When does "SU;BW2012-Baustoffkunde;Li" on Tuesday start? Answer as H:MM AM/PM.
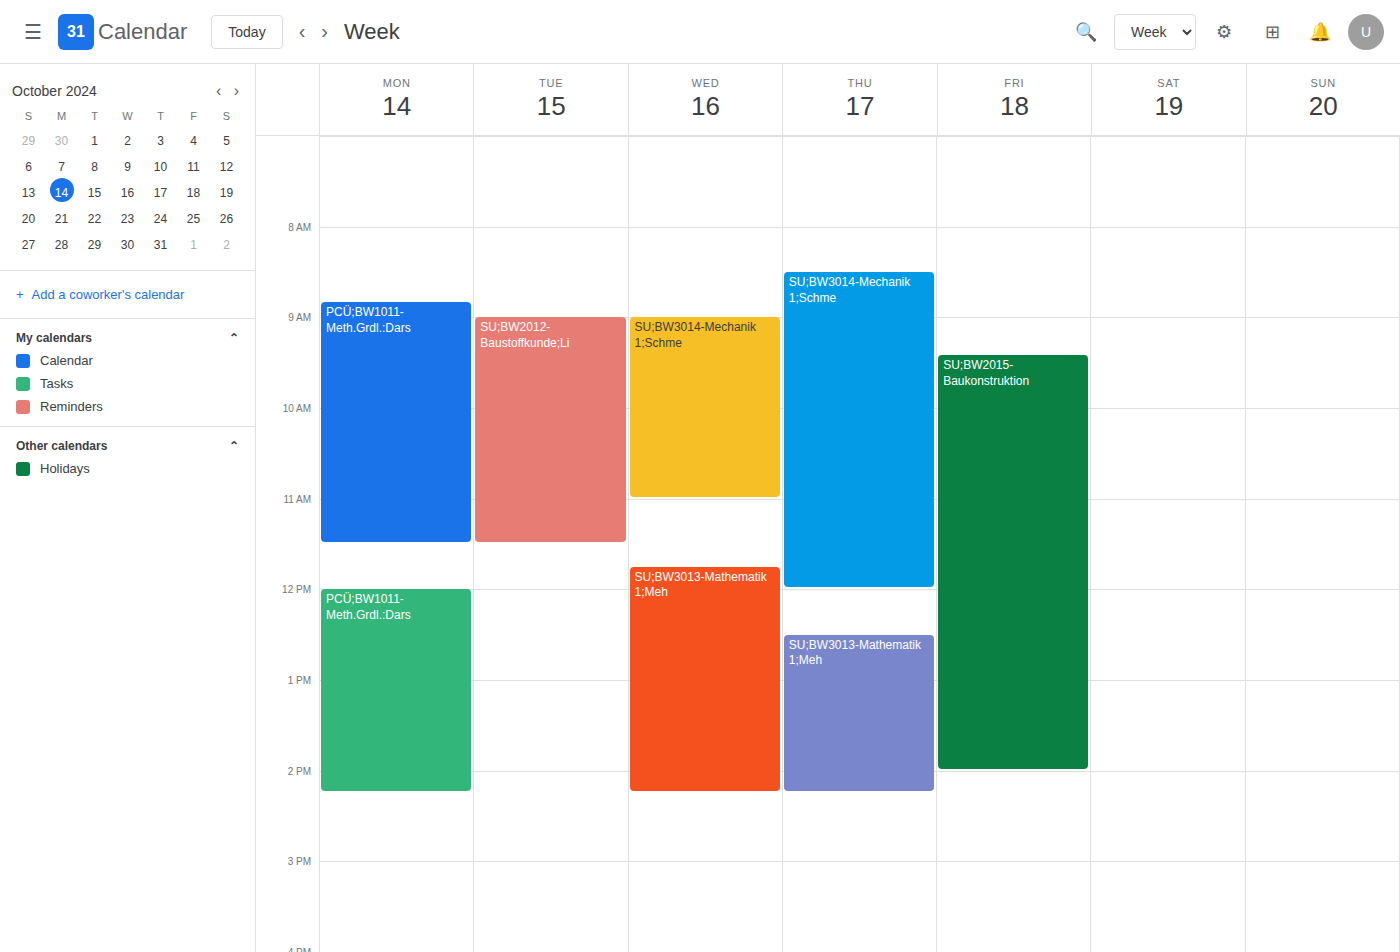
9:00 AM